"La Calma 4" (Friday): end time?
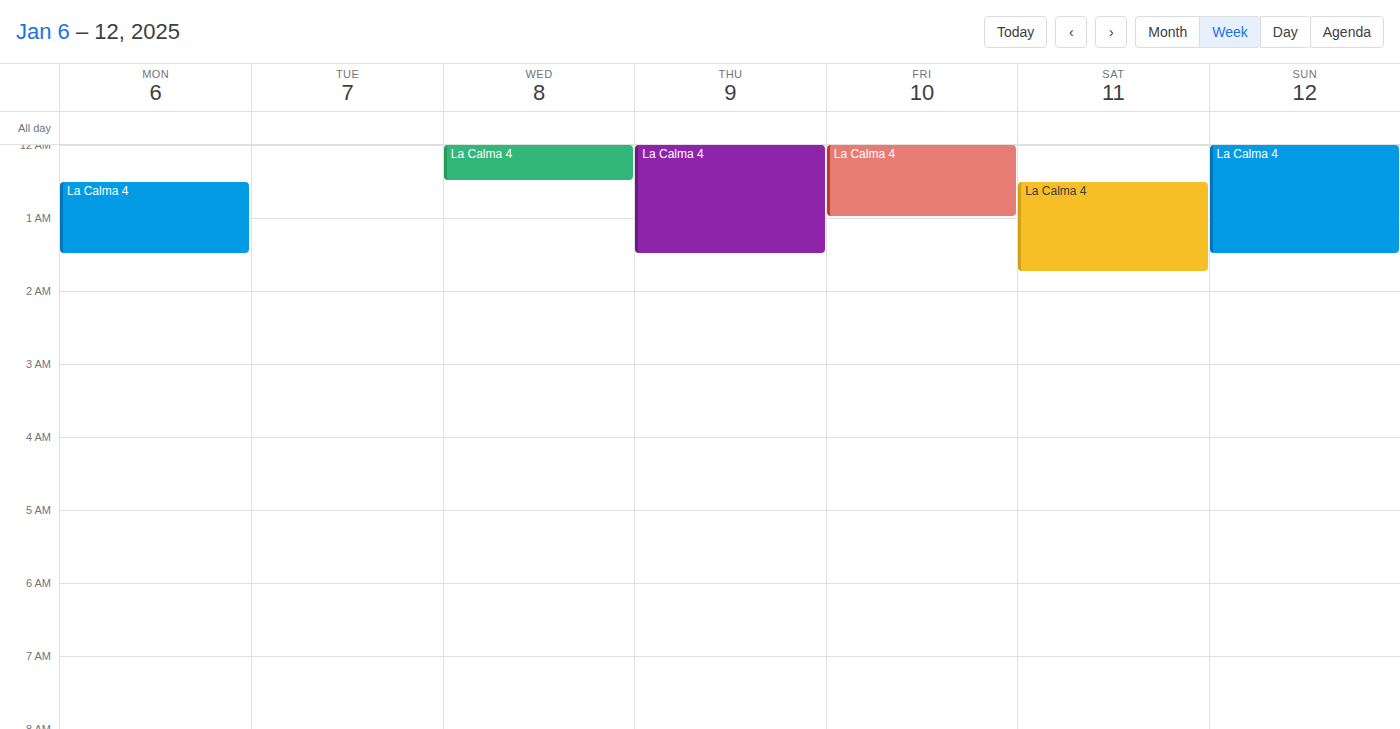
1:00 AM